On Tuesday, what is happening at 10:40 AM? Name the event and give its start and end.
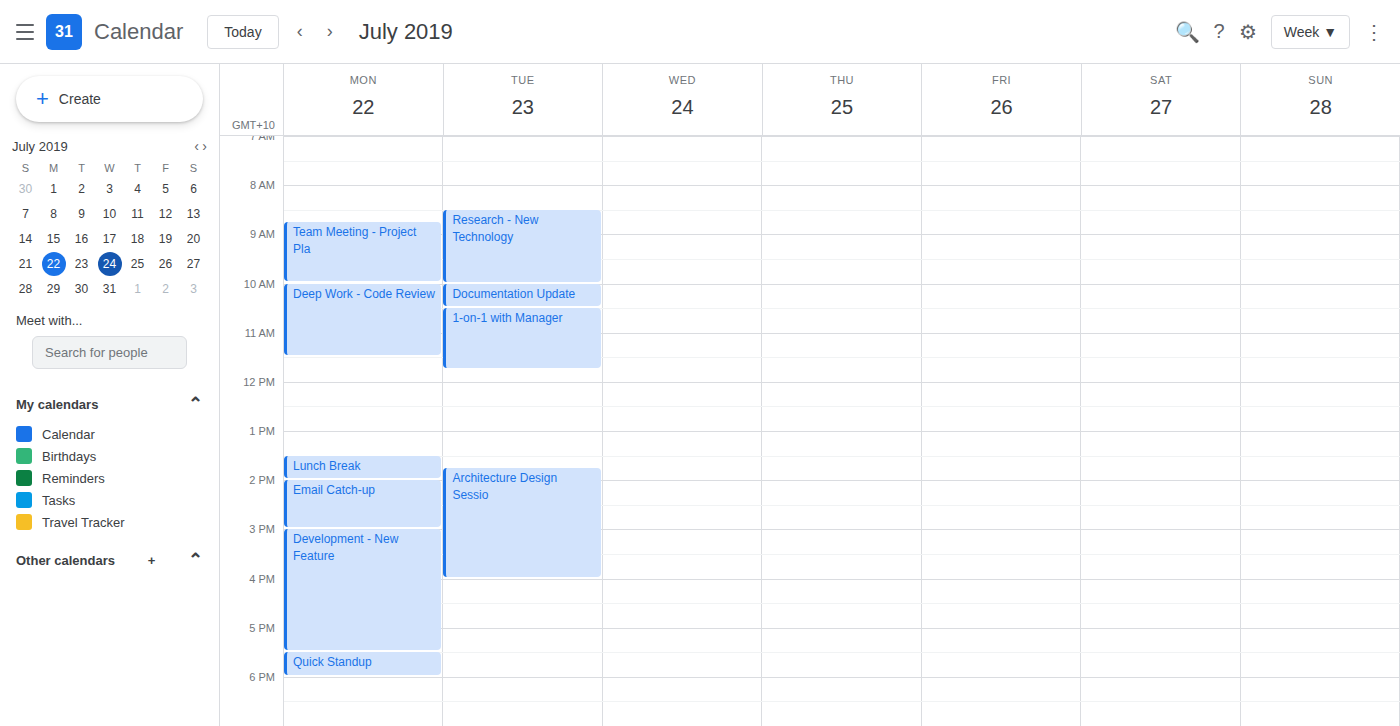
"1-on-1 with Manager", 10:30 AM to 11:45 AM